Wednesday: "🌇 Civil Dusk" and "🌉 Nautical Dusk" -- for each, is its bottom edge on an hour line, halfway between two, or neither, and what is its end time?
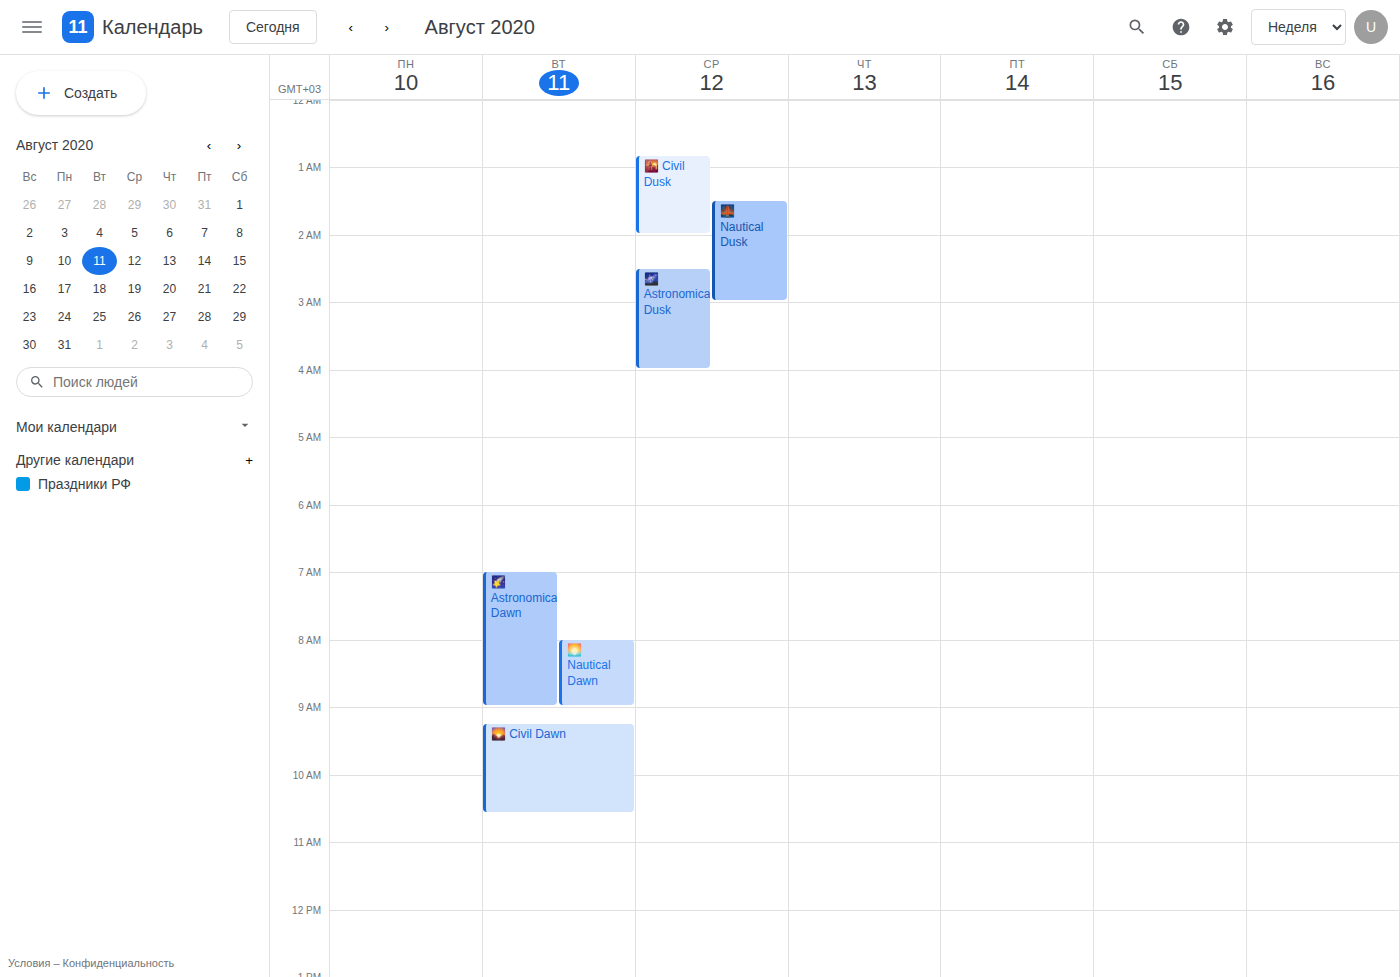
"🌇 Civil Dusk": 2:00 AM, exactly on the 2 AM line. "🌉 Nautical Dusk": 3:00 AM, exactly on the 3 AM line.